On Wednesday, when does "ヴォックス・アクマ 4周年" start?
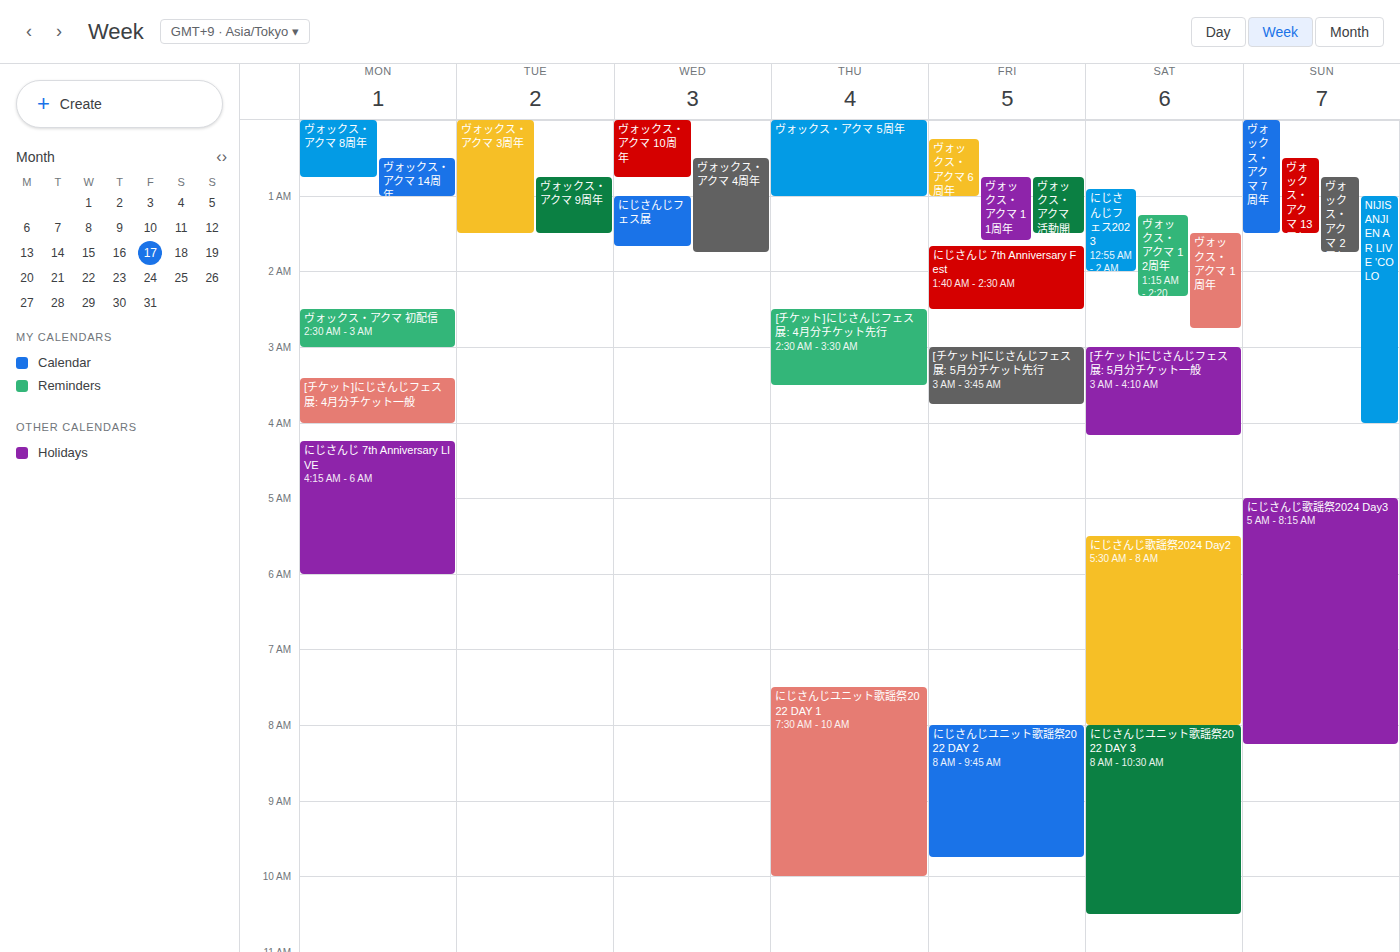
12:30 AM